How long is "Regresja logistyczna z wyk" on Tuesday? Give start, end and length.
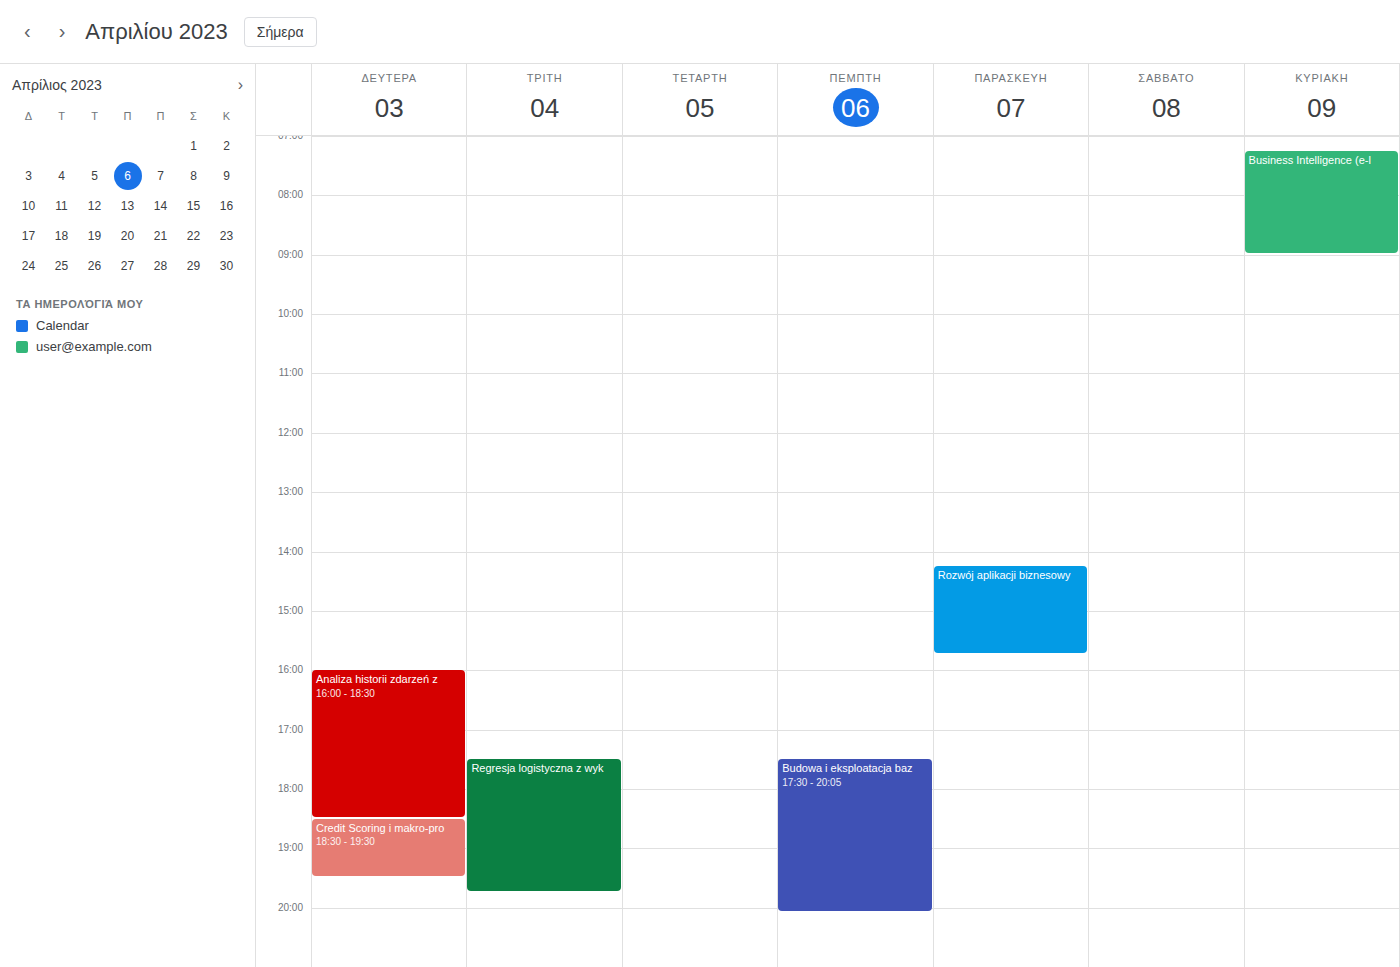
17:30 to 19:45, 2 hours 15 minutes